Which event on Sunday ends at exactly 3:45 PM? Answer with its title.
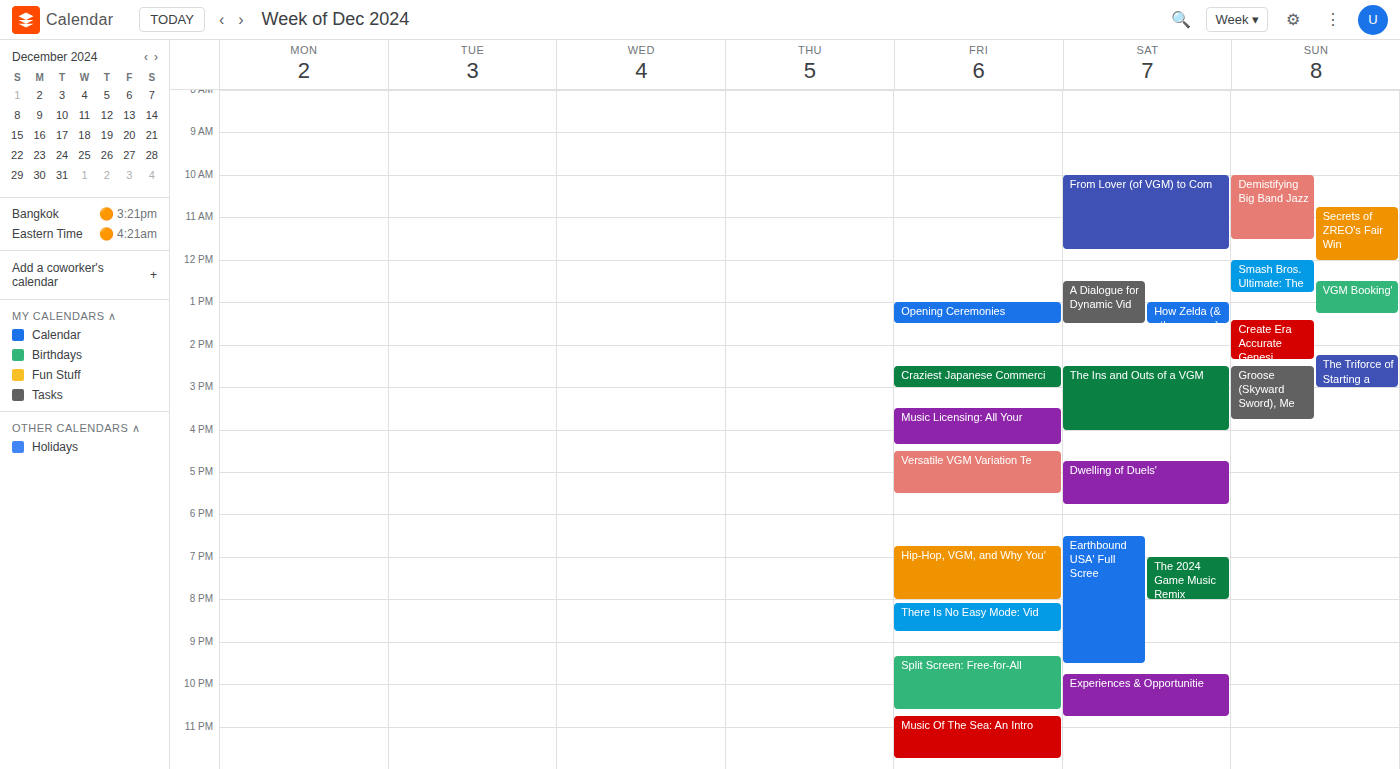
"Groose (Skyward Sword), Me"